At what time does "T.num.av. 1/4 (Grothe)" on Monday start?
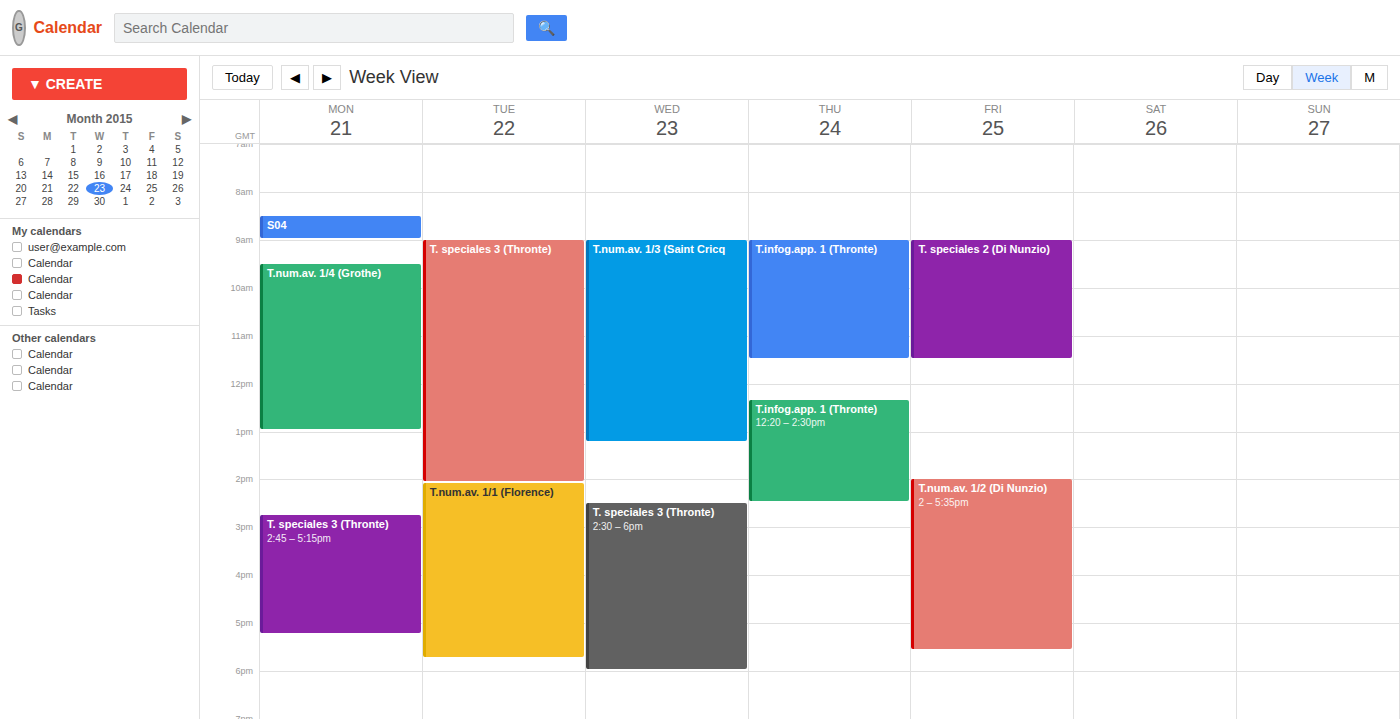
09:30